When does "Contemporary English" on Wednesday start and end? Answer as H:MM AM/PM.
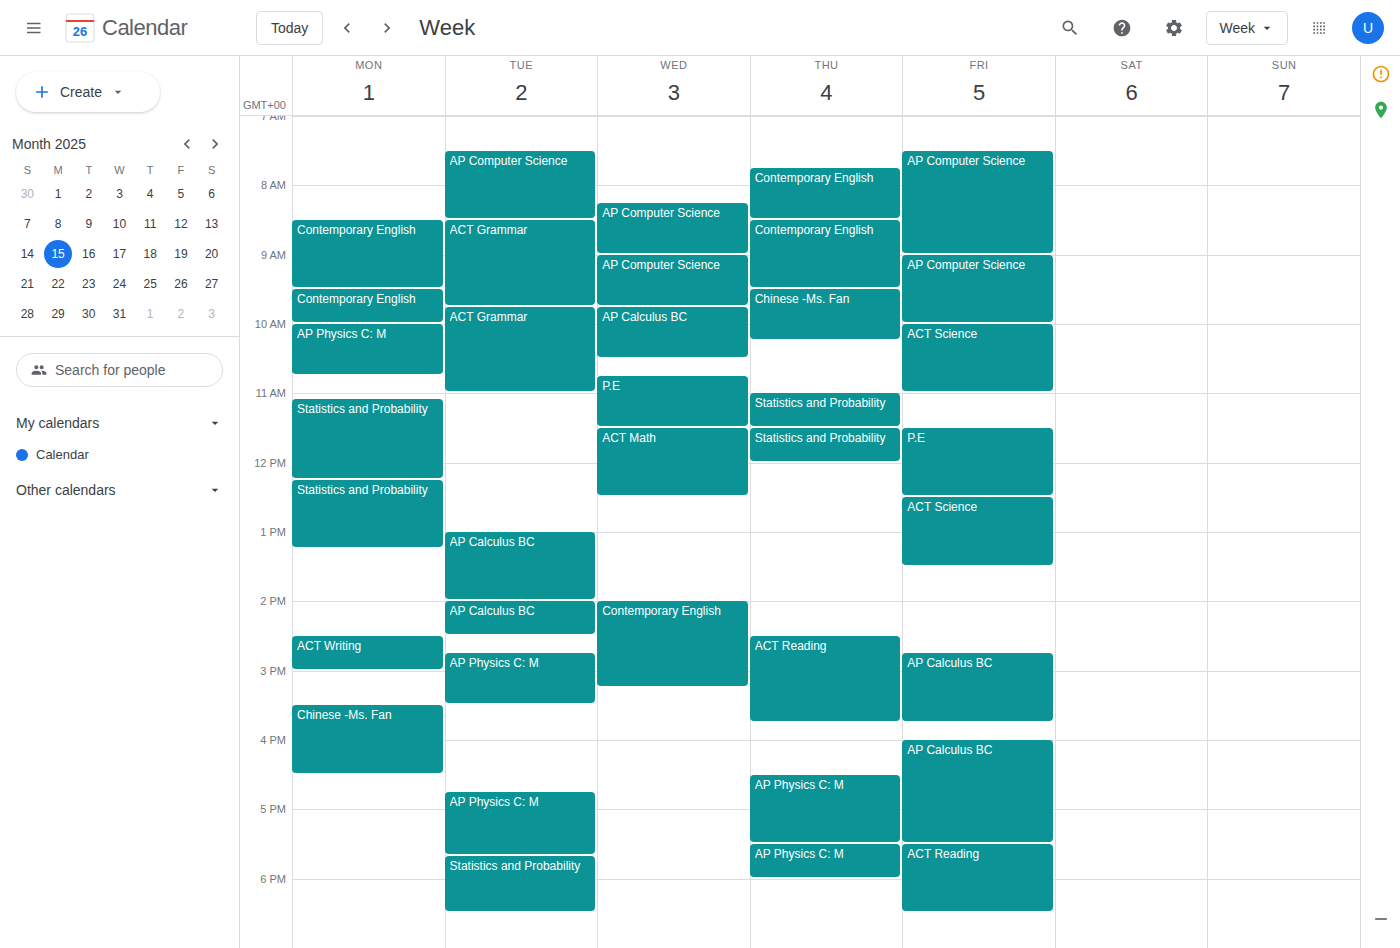
2:00 PM to 3:15 PM